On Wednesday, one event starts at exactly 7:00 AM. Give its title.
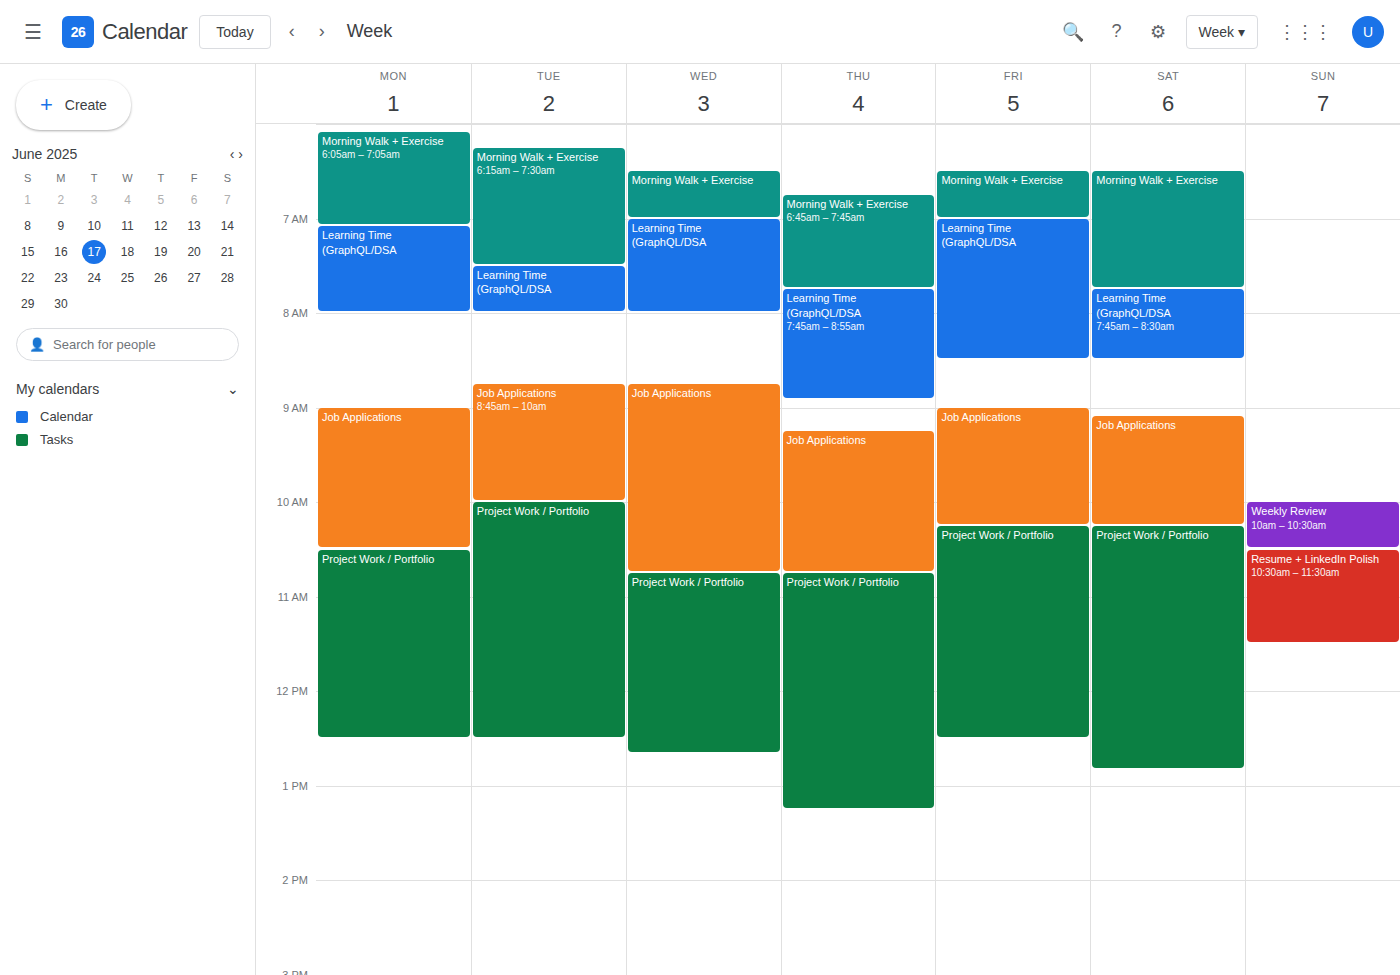
"Learning Time (GraphQL/DSA"